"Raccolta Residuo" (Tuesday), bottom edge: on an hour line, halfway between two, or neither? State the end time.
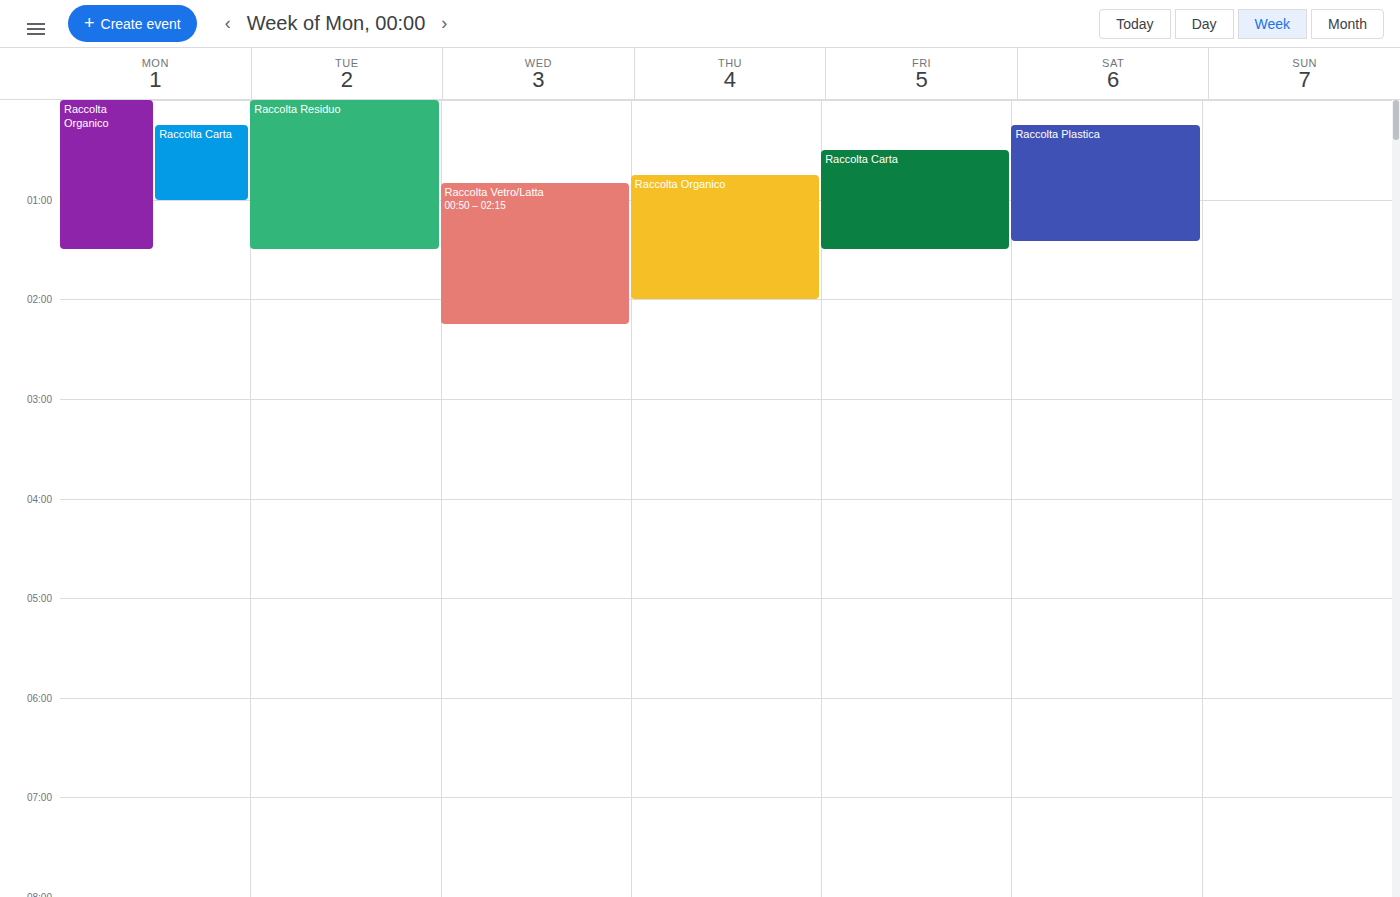
1:30 AM -- halfway between the 1 AM and 2 AM lines.